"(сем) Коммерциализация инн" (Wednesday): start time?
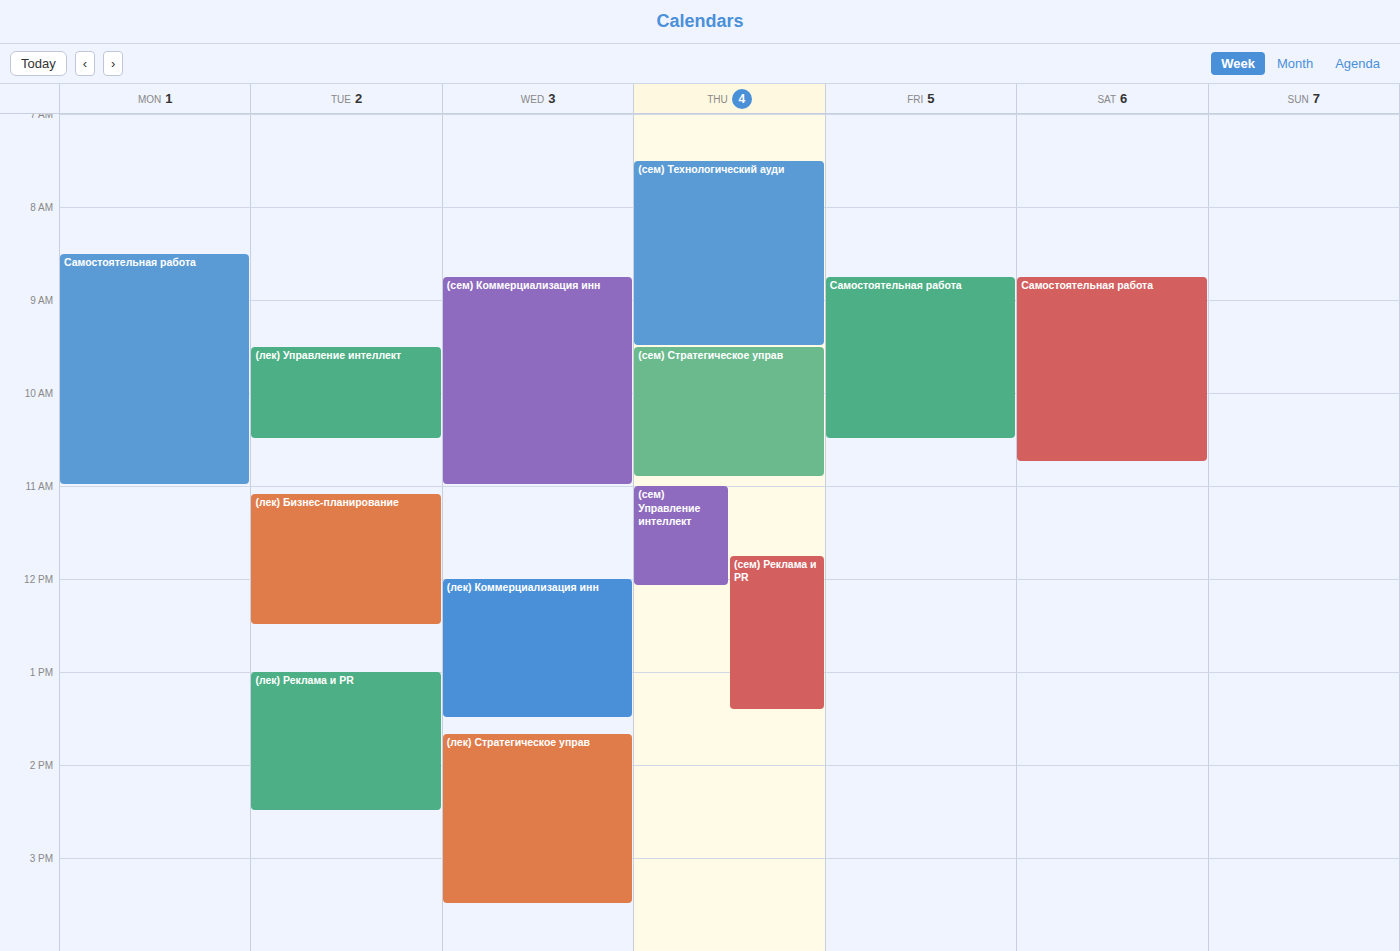
8:45 AM